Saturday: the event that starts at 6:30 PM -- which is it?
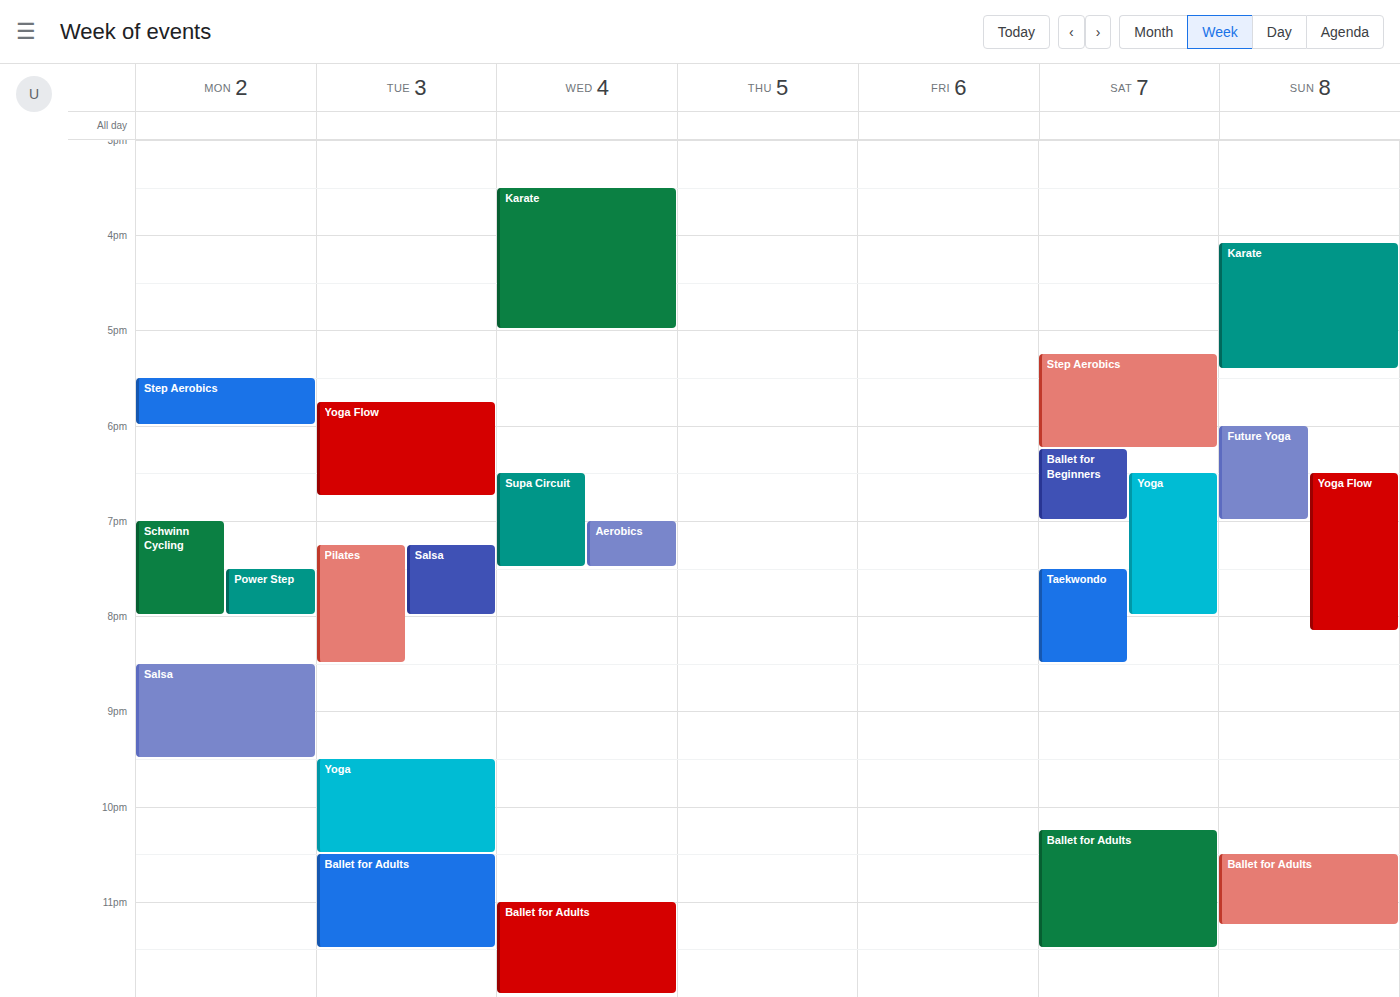
"Yoga"